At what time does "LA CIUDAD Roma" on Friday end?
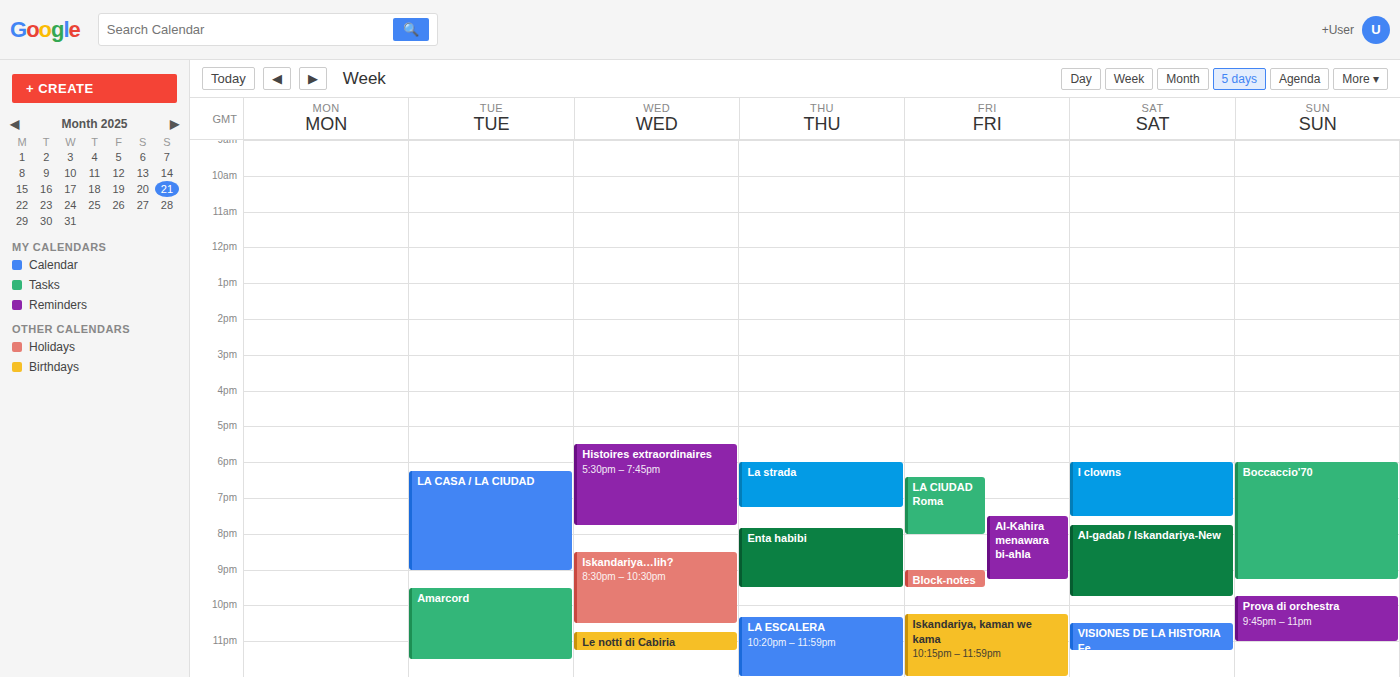
8:00 PM